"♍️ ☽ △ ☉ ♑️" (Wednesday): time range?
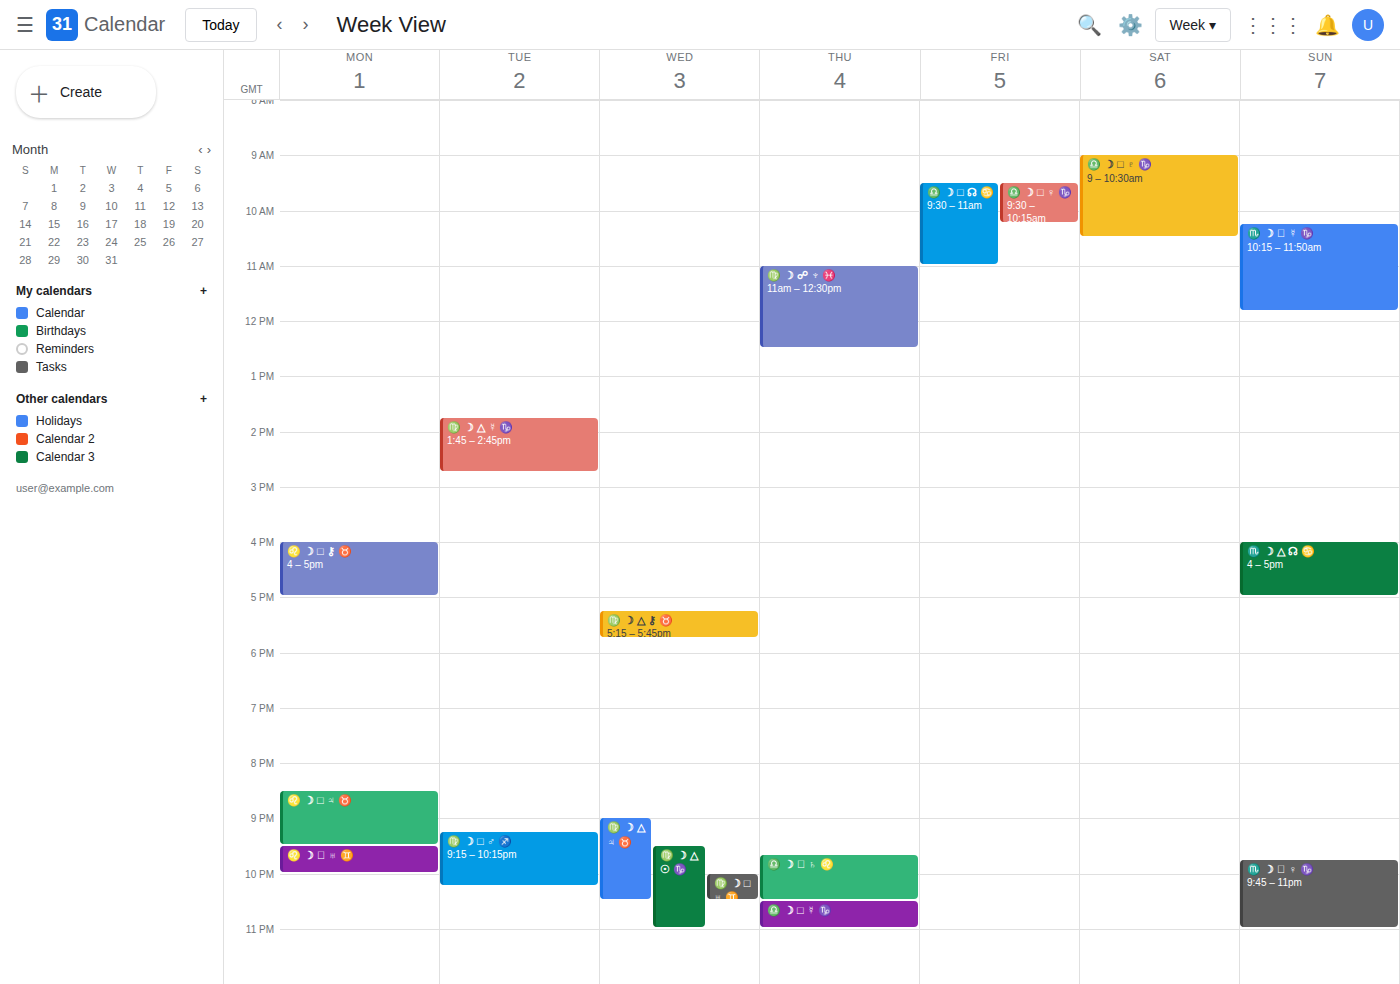
21:30 to 23:00